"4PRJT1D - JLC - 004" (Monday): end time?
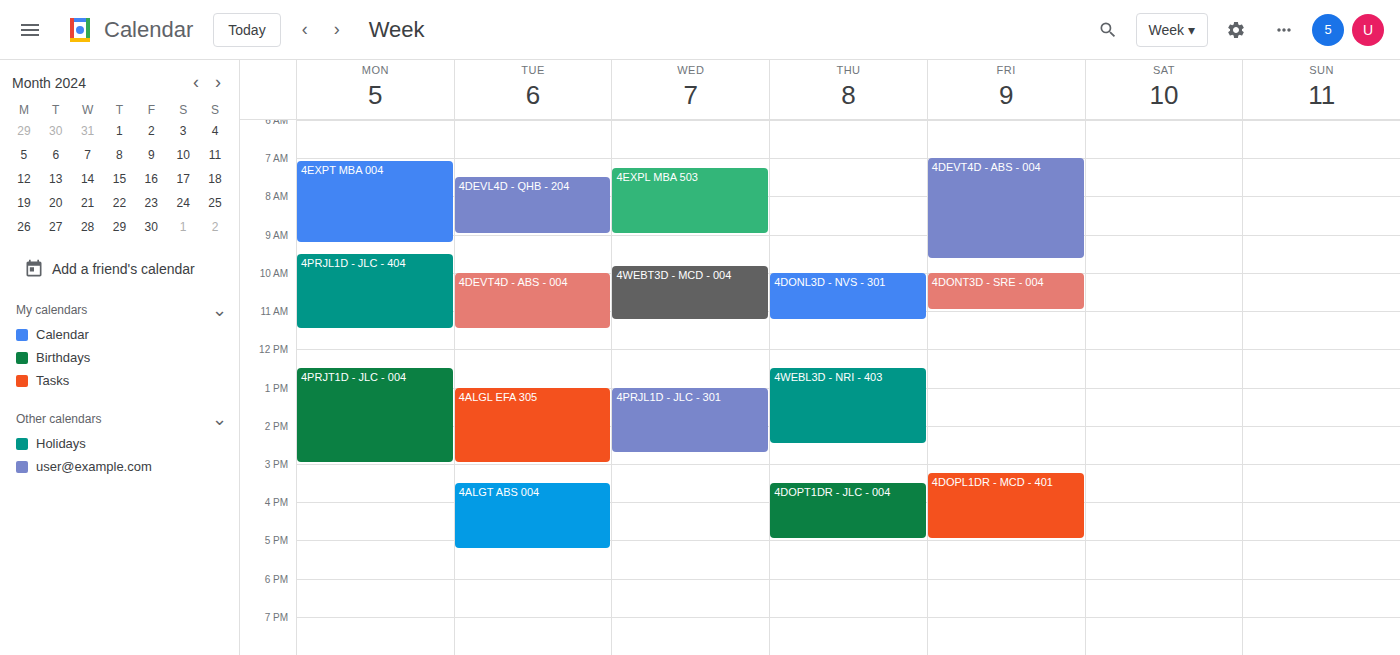
15:00